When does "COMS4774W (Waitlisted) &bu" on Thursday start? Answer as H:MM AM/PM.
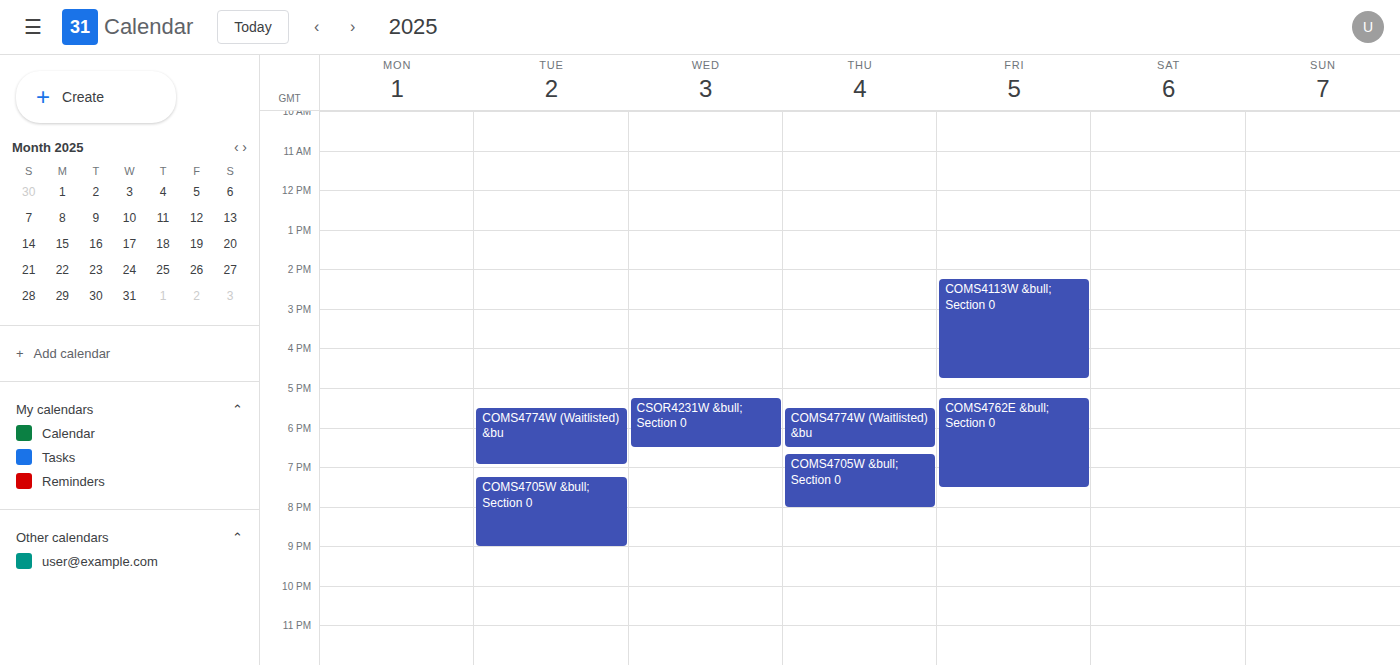
5:30 PM